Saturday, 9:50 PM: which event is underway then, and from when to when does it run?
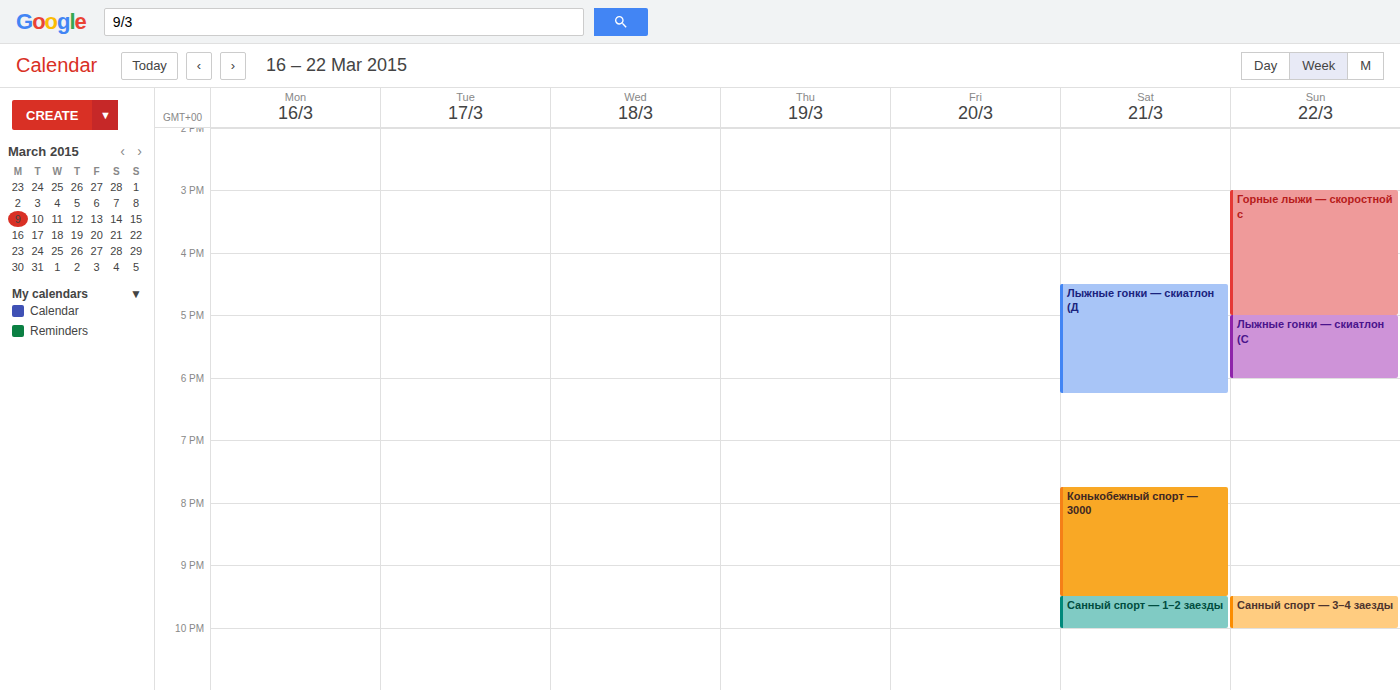
"Санный спорт — 1–2 заезды", 9:30 PM to 10:00 PM